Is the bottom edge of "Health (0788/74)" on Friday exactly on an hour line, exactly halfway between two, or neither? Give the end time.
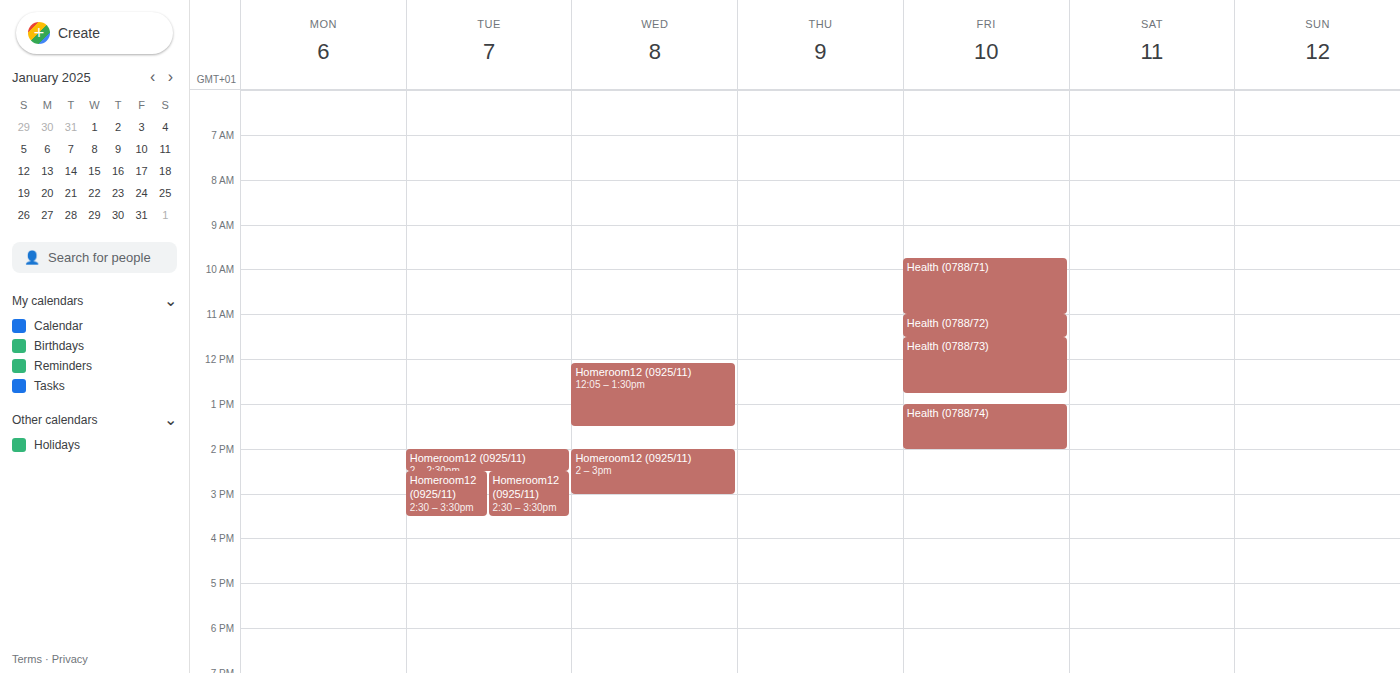
2:00 PM -- exactly on the 2 PM line.